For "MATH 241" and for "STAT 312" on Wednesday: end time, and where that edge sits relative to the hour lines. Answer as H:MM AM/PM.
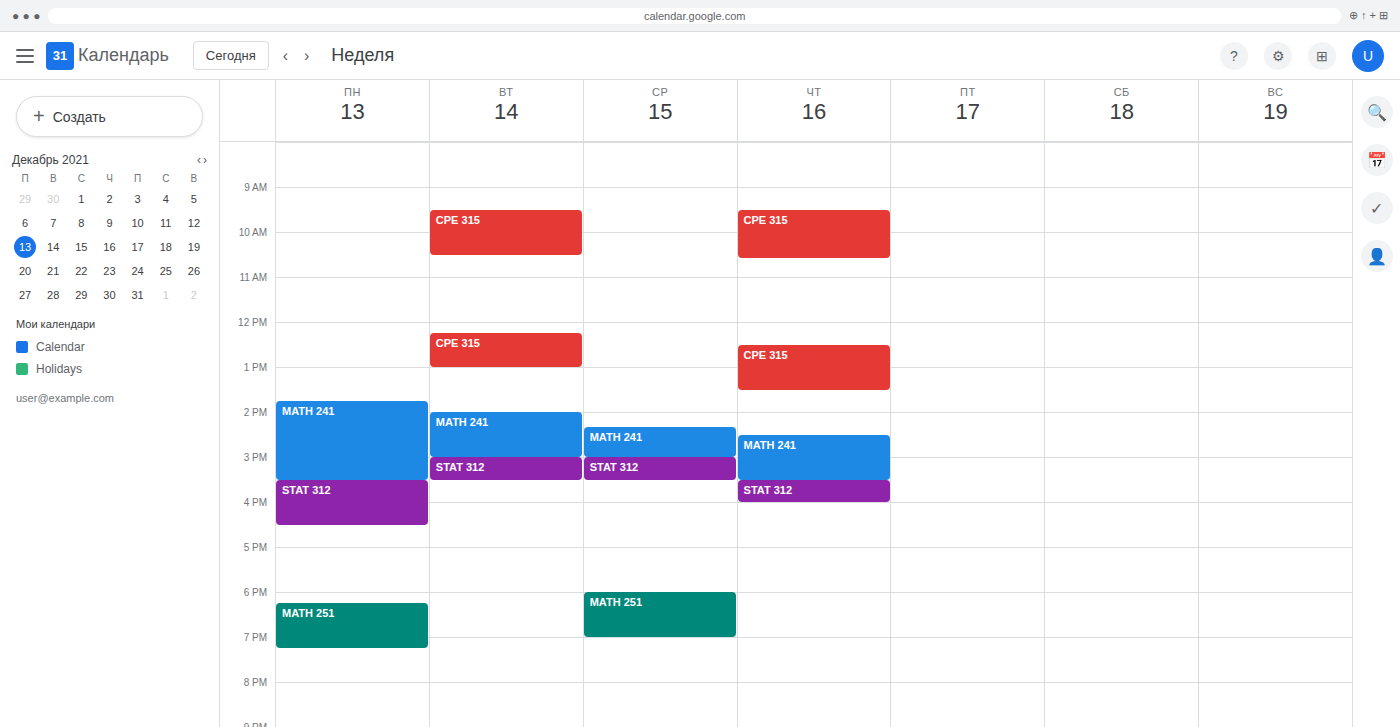
"MATH 241": 3:00 PM, exactly on the 3 PM line. "STAT 312": 3:30 PM, halfway between the 3 PM and 4 PM lines.